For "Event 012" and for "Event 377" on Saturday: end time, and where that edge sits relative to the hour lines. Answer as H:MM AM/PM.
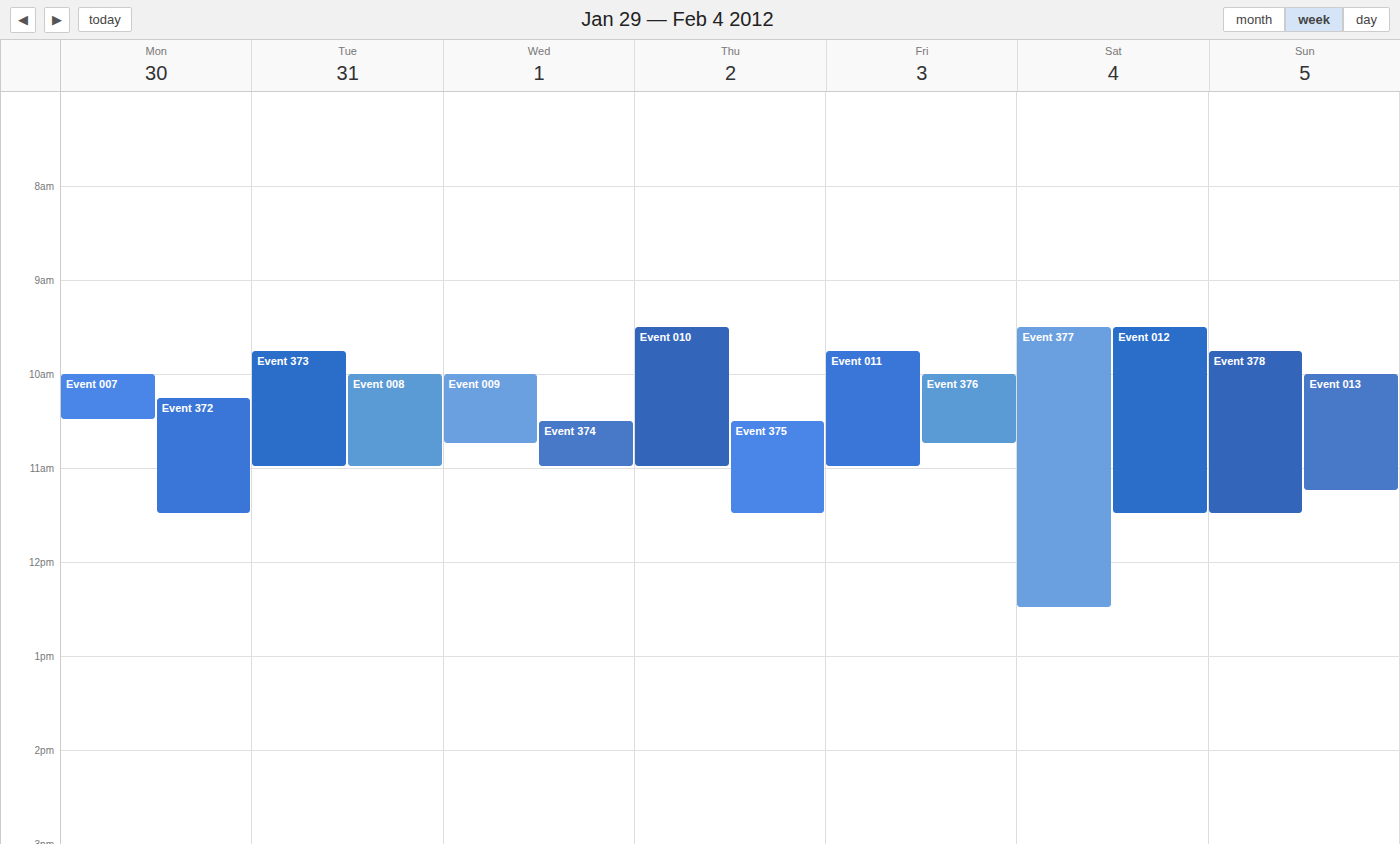
"Event 012": 11:30 AM, halfway between the 11 AM and 12 PM lines. "Event 377": 12:30 PM, halfway between the 12 PM and 1 PM lines.